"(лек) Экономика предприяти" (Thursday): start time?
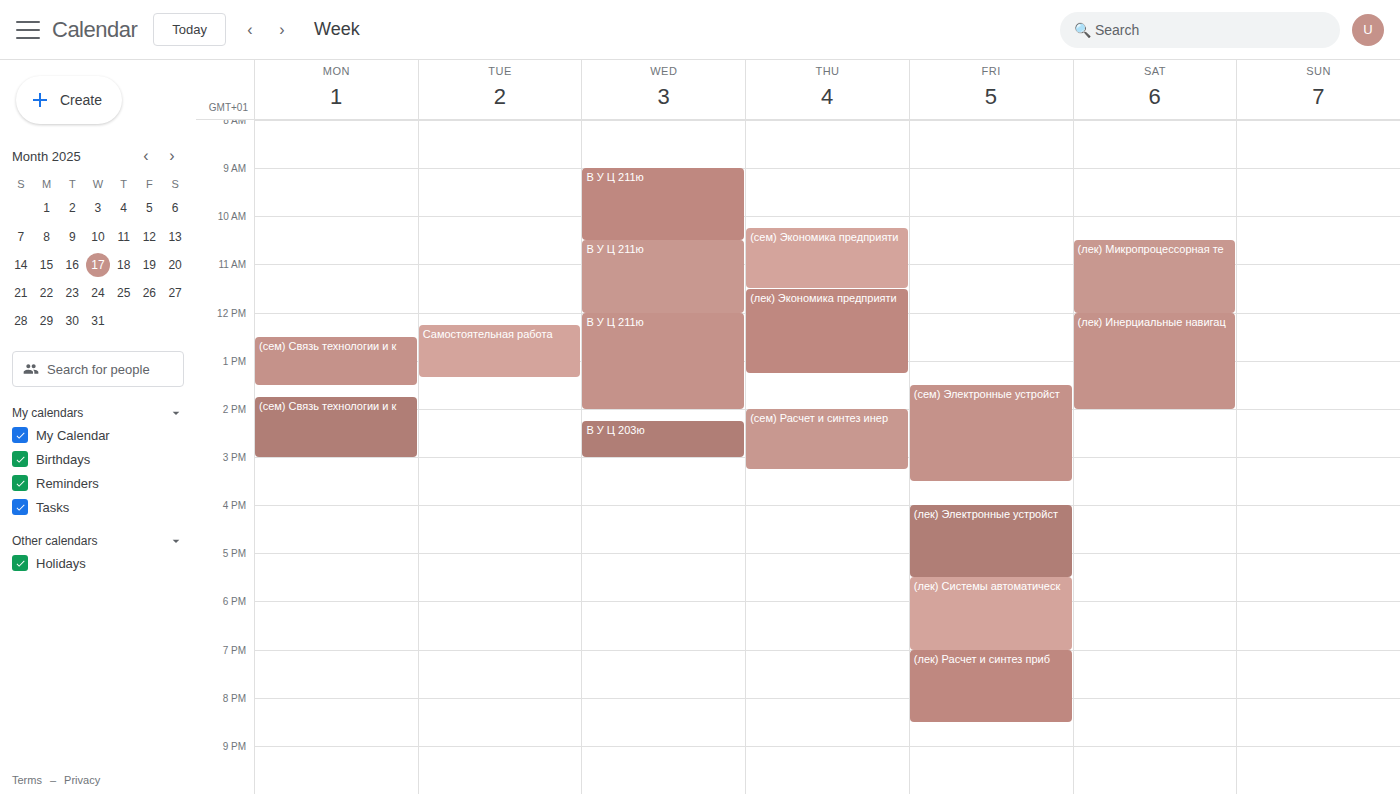
11:30